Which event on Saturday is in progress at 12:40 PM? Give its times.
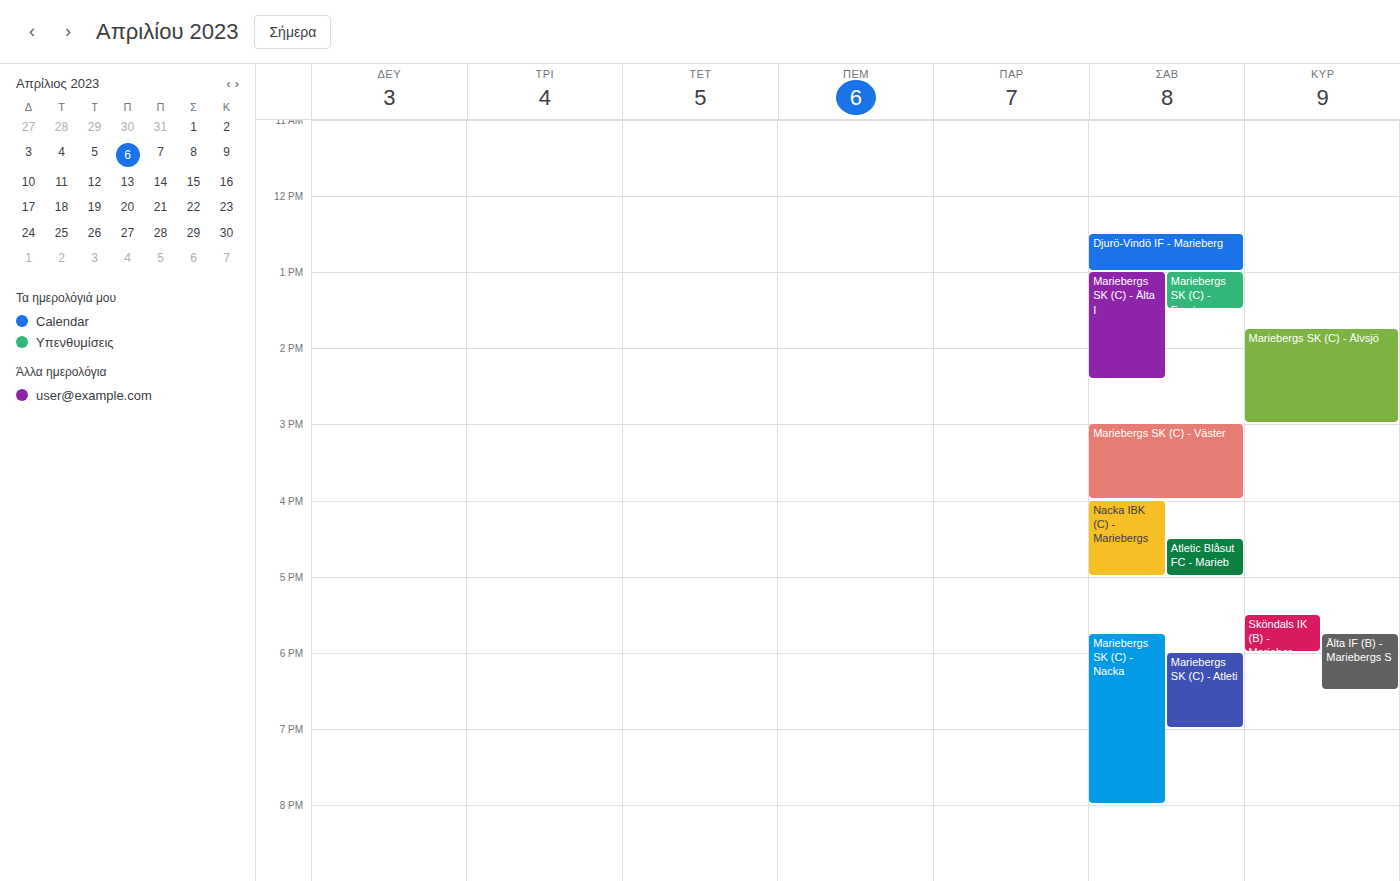
"Djurö-Vindö IF - Marieberg", 12:30 PM to 1:00 PM